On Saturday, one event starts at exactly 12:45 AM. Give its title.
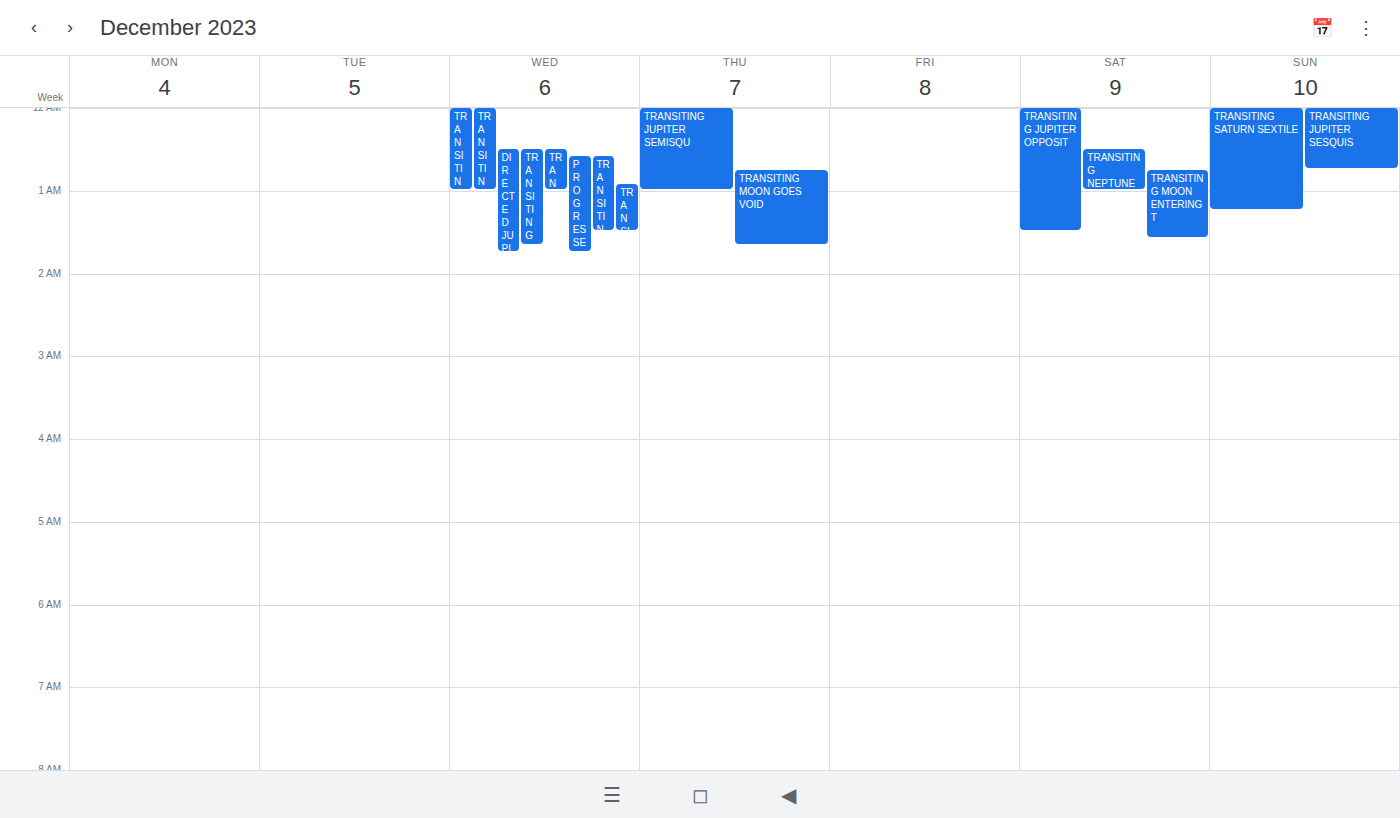
"TRANSITING MOON ENTERING T"